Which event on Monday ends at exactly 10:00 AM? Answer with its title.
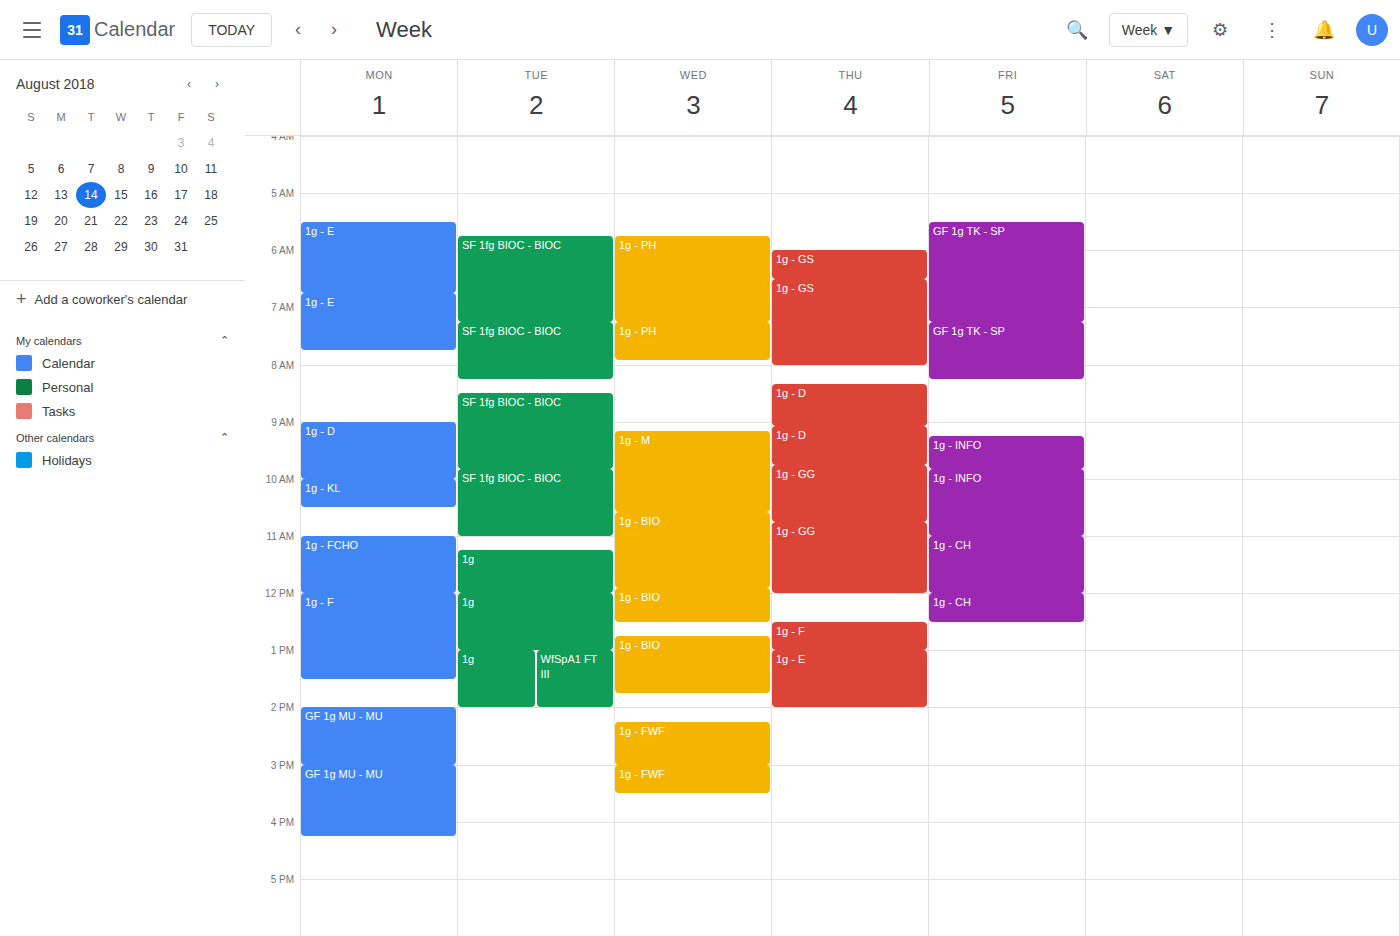
"1g - D"